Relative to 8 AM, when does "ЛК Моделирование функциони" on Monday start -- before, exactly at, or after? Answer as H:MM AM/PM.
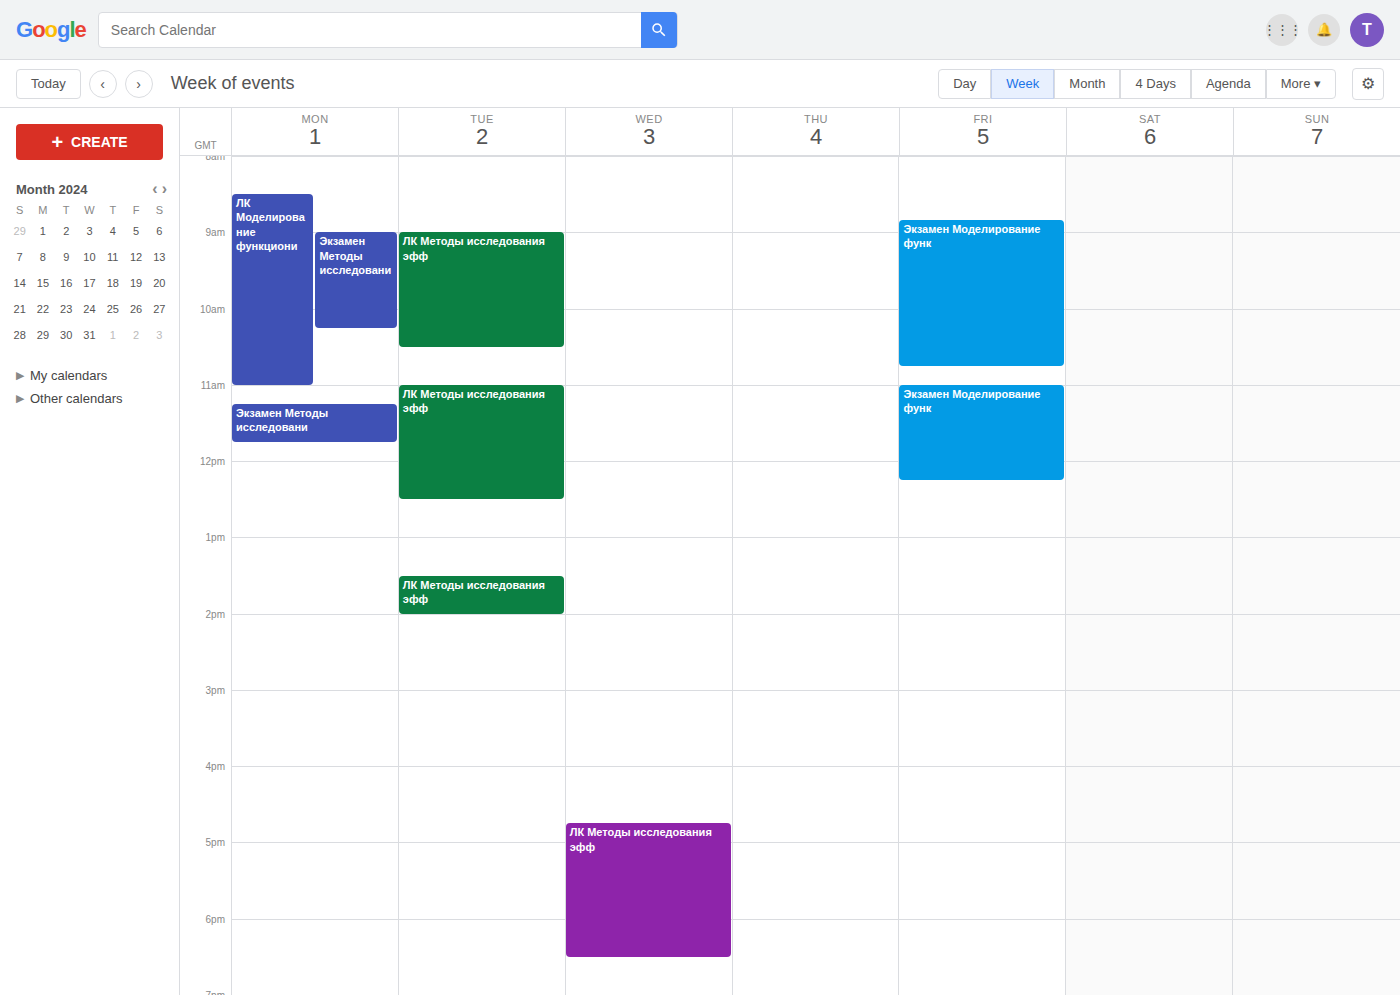
8:30 AM -- after 8 AM, 30 minutes below the 8 AM line.